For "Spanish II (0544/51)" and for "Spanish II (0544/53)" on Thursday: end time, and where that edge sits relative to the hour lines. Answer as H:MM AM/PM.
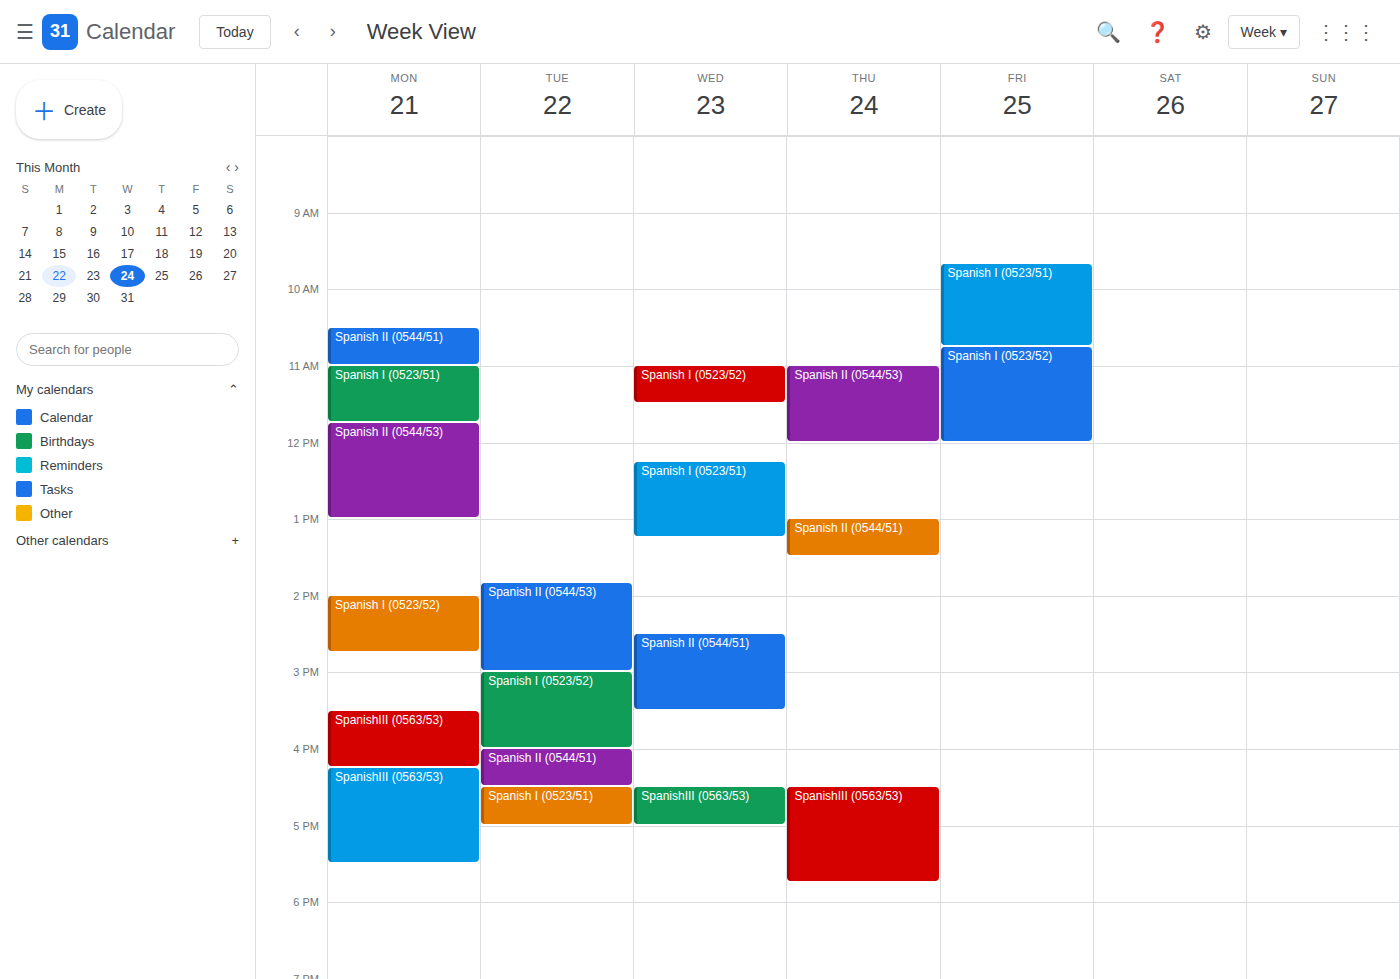
"Spanish II (0544/51)": 1:30 PM, halfway between the 1 PM and 2 PM lines. "Spanish II (0544/53)": 12:00 PM, exactly on the 12 PM line.